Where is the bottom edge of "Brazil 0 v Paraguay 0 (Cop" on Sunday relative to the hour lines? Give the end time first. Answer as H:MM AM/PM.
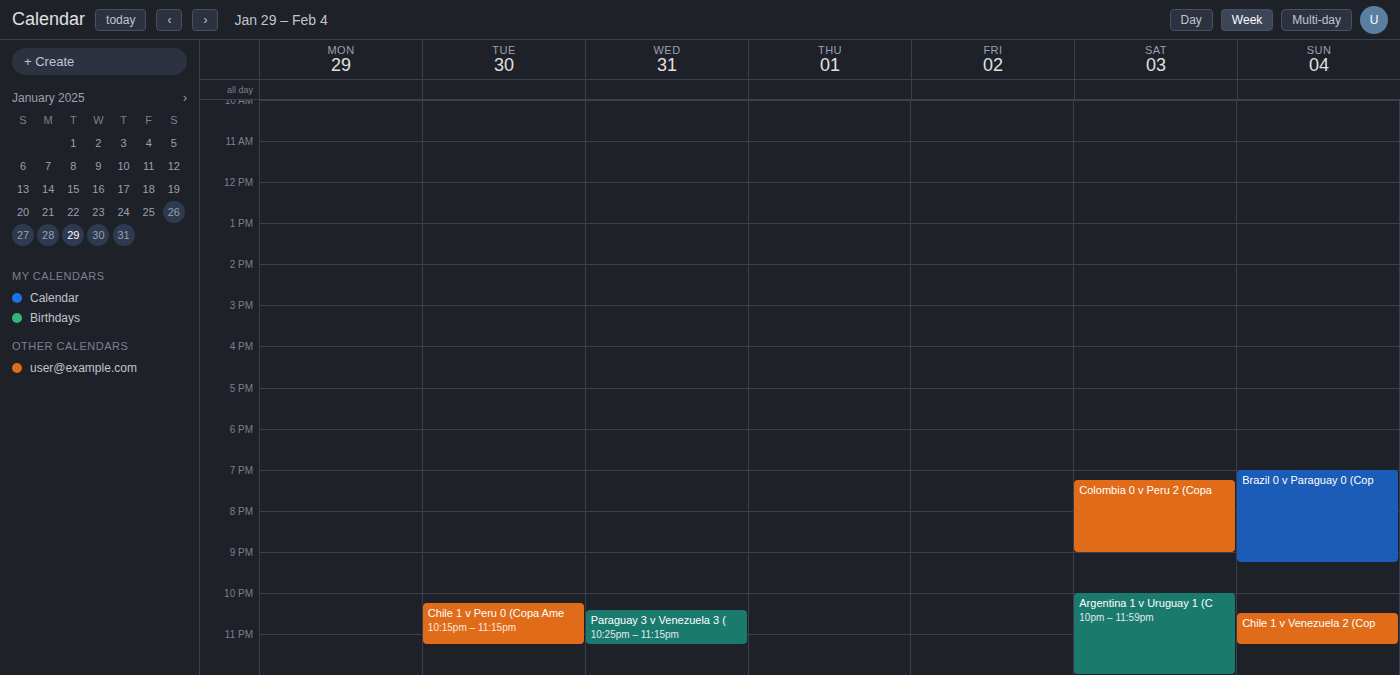
9:15 PM -- neither: a quarter of the way from the 9 PM line to the 10 PM line.